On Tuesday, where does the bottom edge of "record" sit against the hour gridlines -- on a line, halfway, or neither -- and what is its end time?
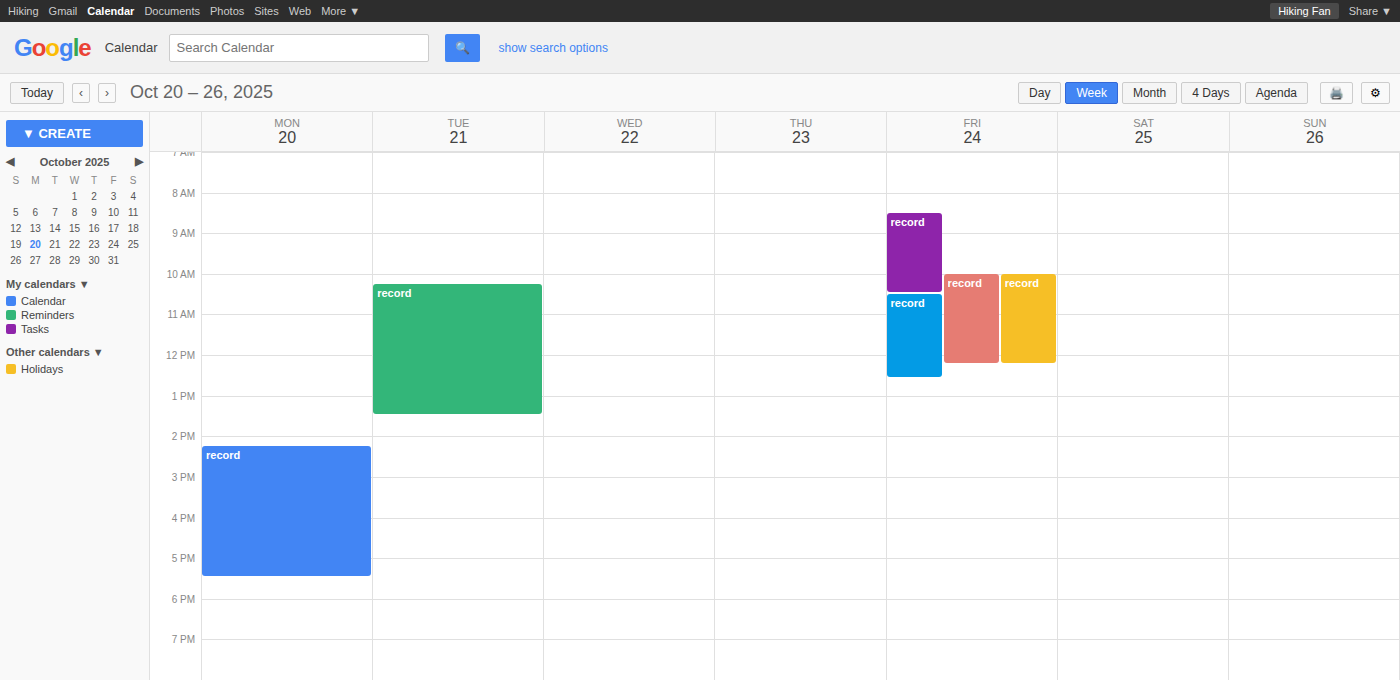
13:30 -- halfway between the 13:00 and 14:00 lines.